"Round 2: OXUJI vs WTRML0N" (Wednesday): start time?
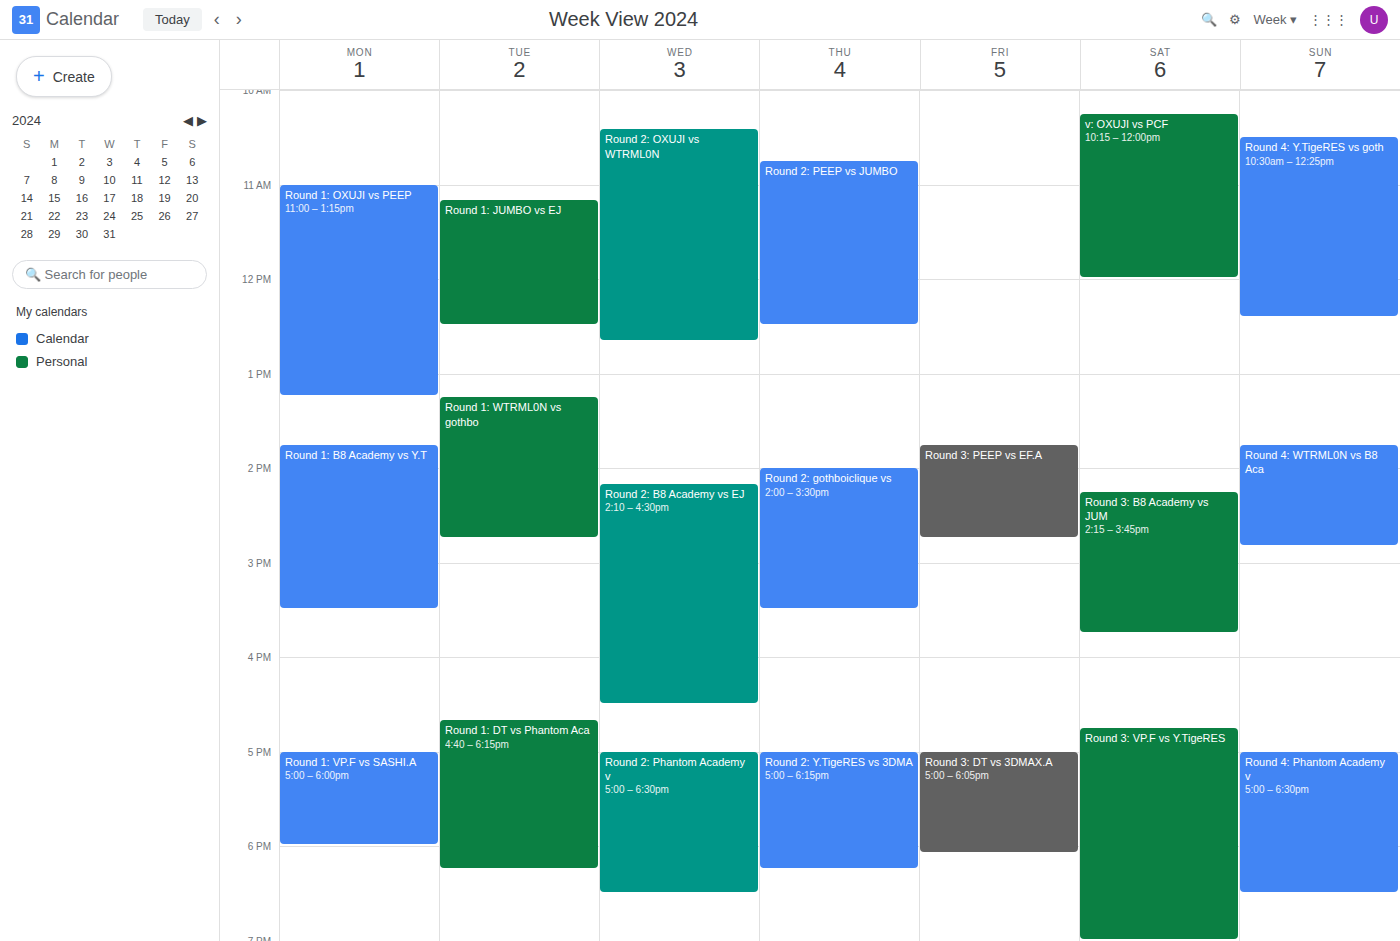
10:25 AM